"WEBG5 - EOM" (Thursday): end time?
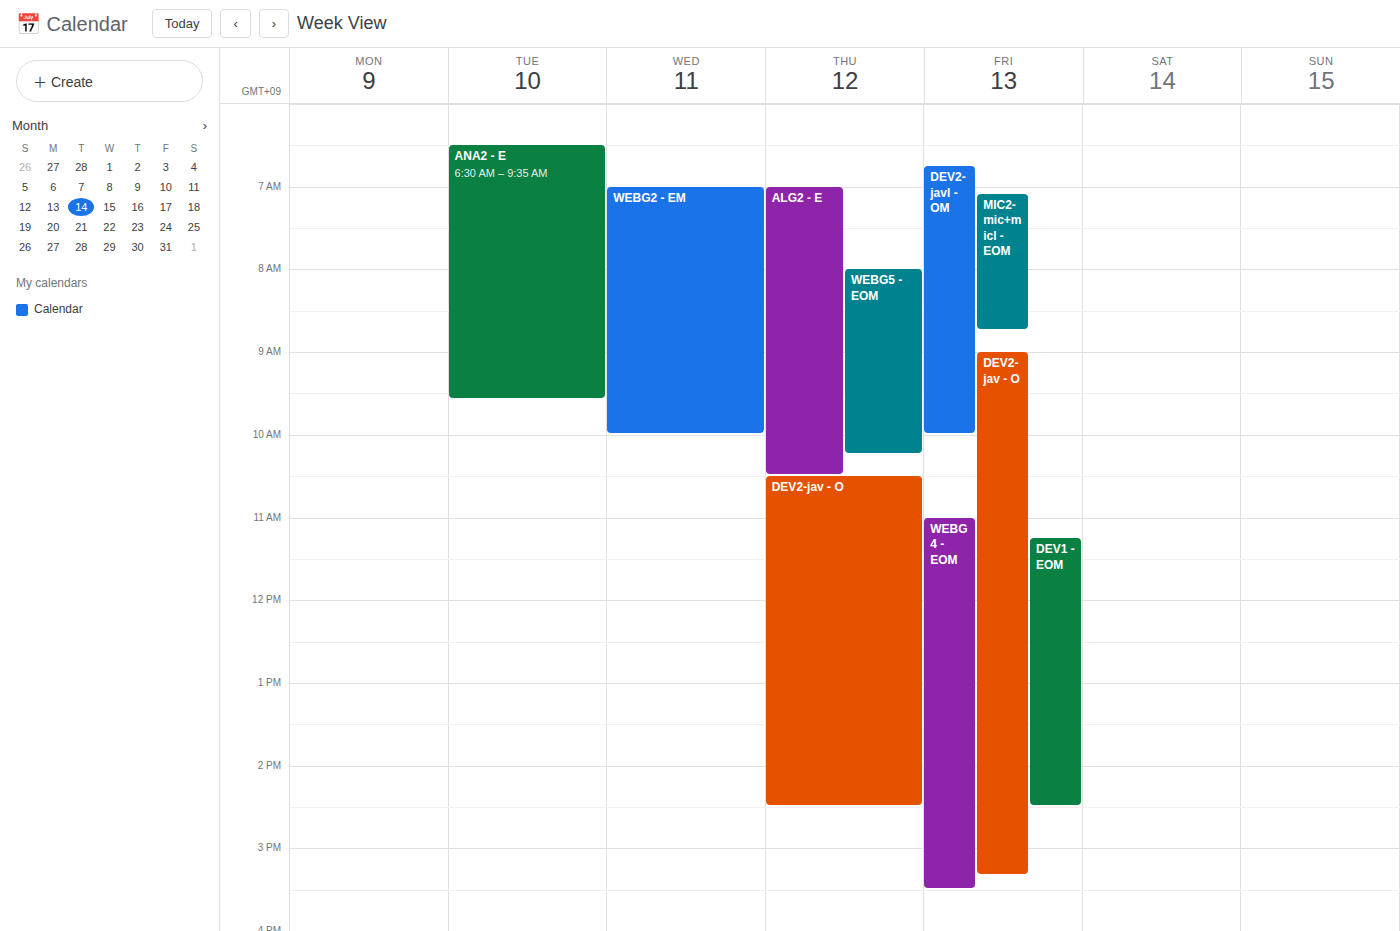
10:15 AM